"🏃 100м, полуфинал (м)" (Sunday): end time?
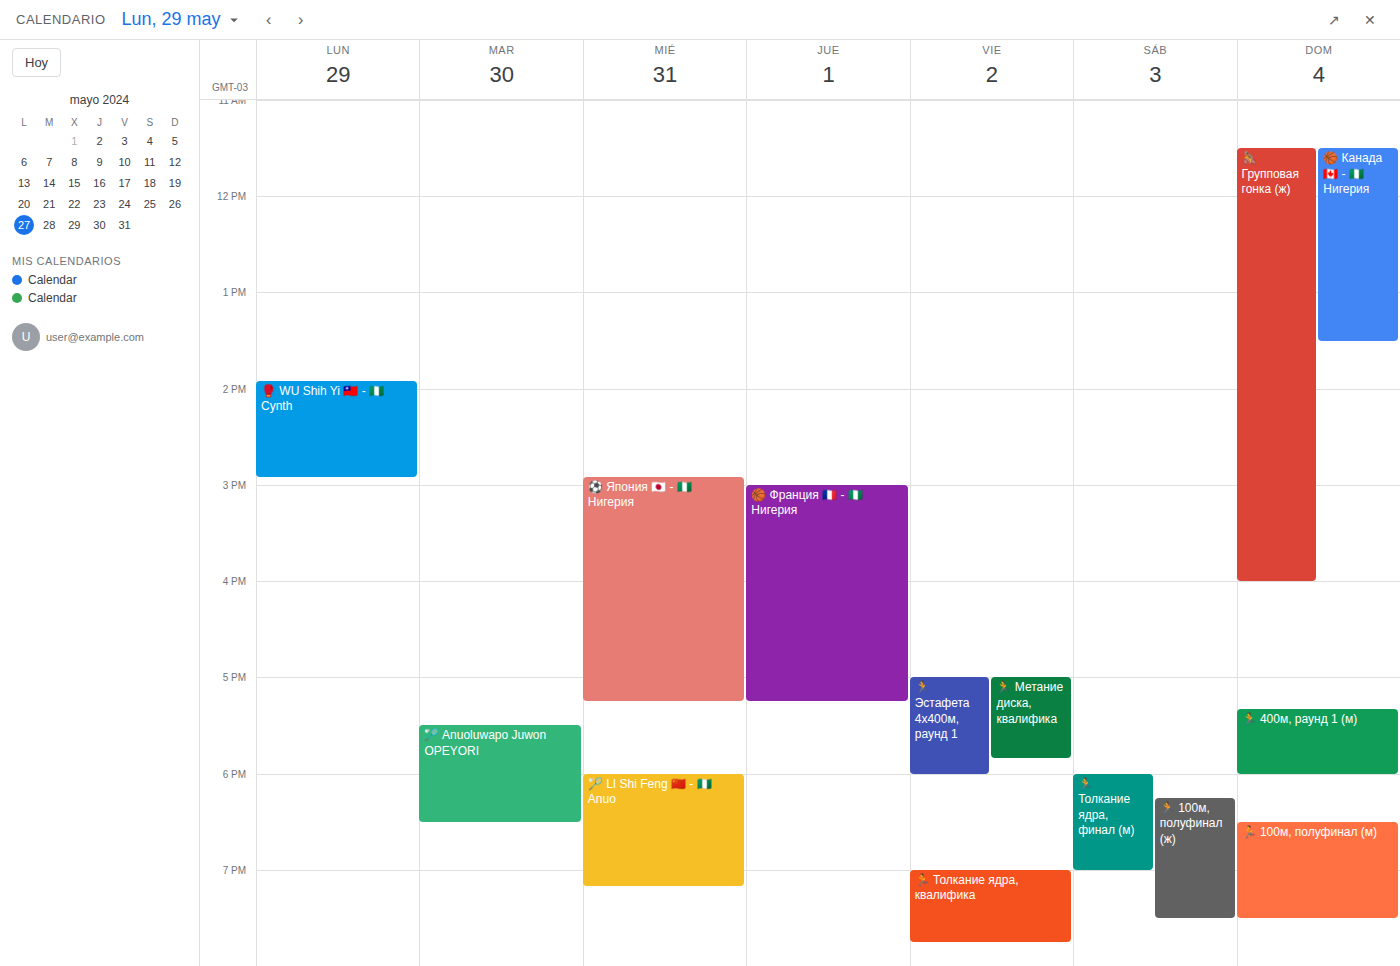
7:30 PM